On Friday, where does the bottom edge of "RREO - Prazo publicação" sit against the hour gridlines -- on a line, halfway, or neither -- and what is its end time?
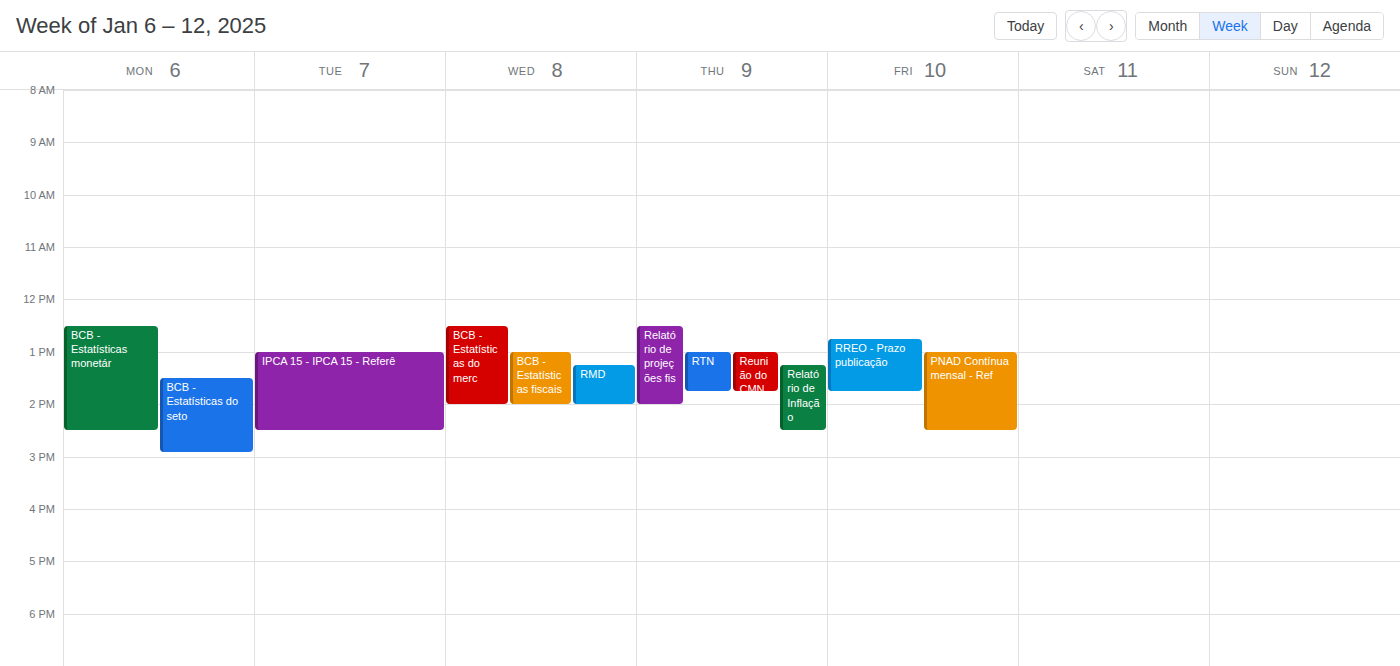
1:45 PM -- neither: three quarters of the way from the 1 PM line to the 2 PM line.